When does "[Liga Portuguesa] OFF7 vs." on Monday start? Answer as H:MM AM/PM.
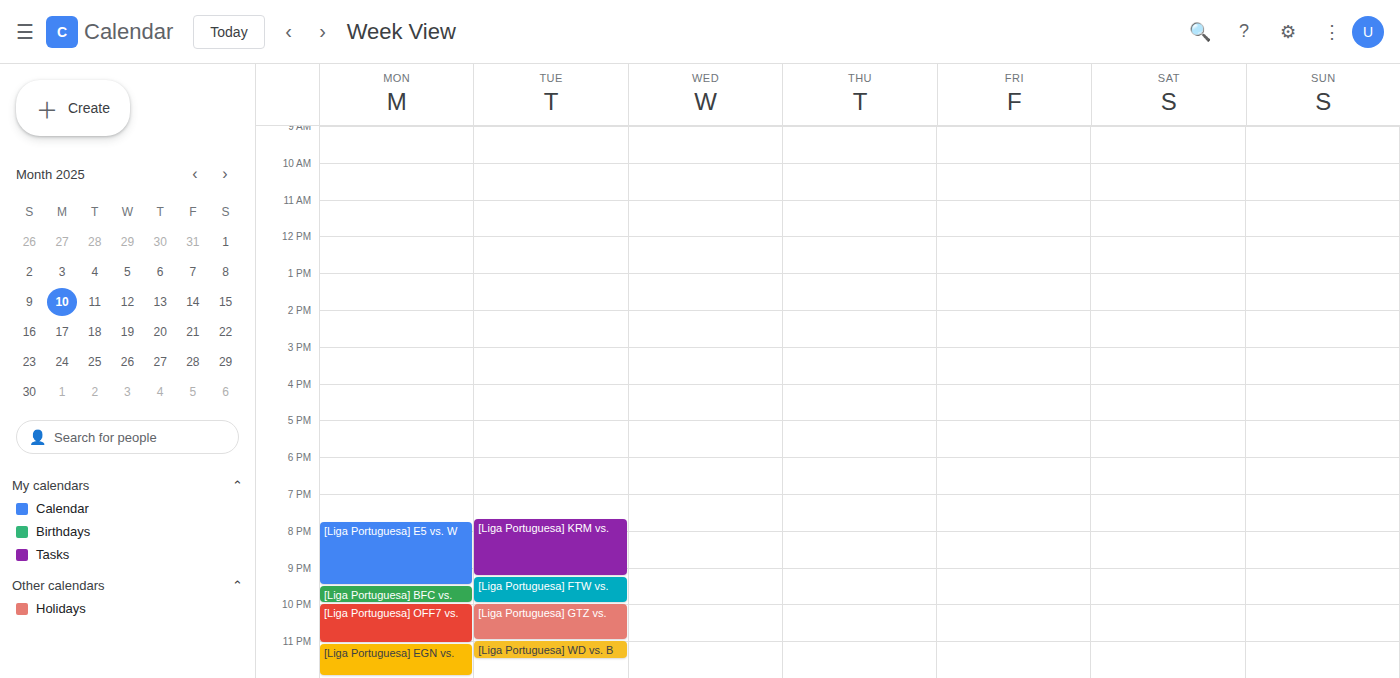
10:00 PM